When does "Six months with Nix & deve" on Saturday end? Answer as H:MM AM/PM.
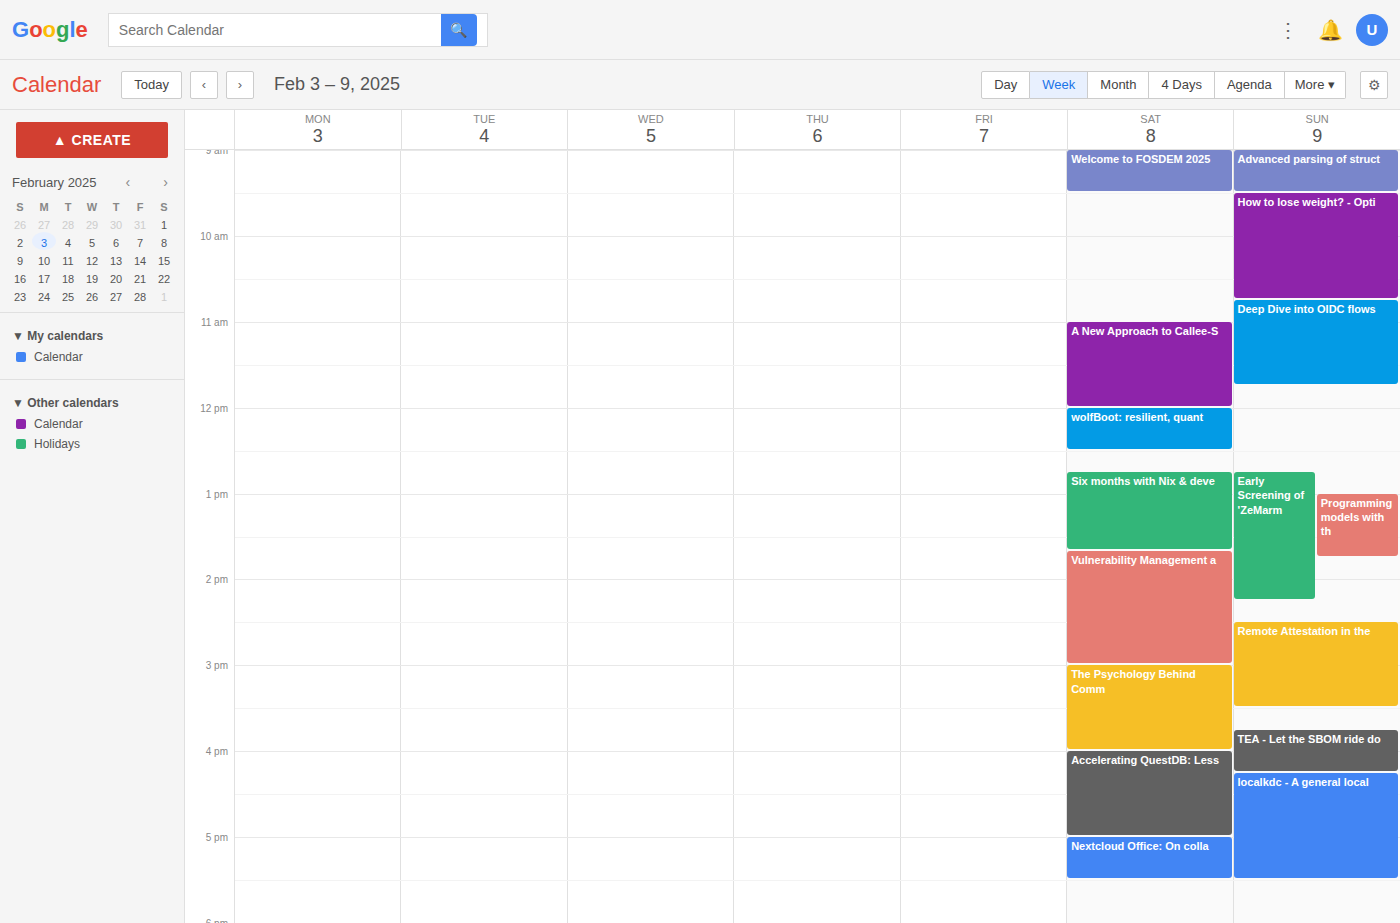
1:40 PM